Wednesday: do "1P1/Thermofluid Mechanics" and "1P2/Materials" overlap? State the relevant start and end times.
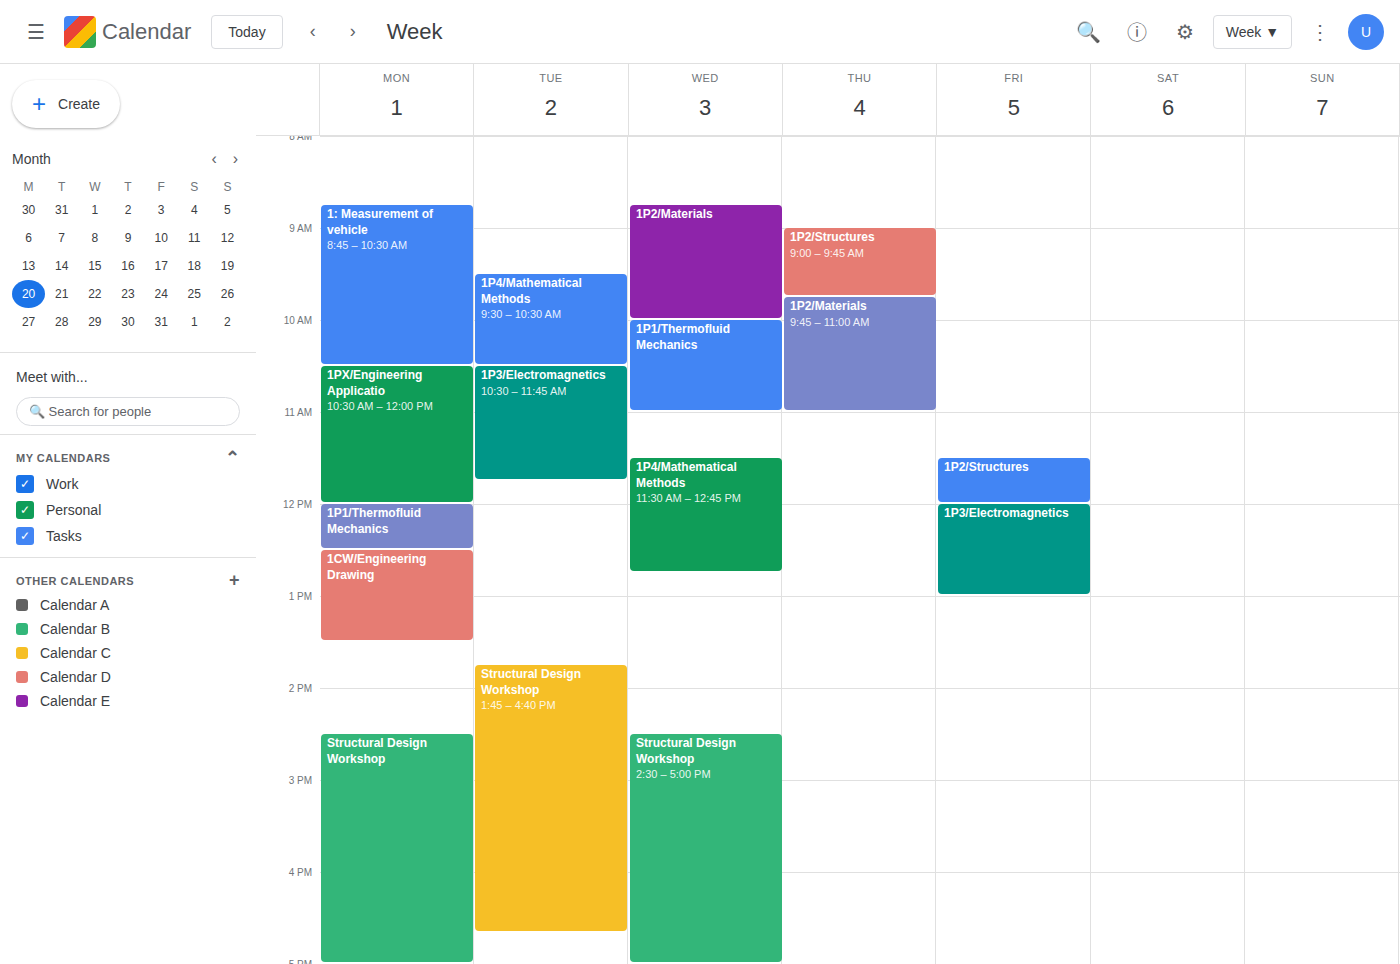
"1P2/Materials" ends at 10:00 AM, exactly when "1P1/Thermofluid Mechanics" starts -- they touch but do not overlap.